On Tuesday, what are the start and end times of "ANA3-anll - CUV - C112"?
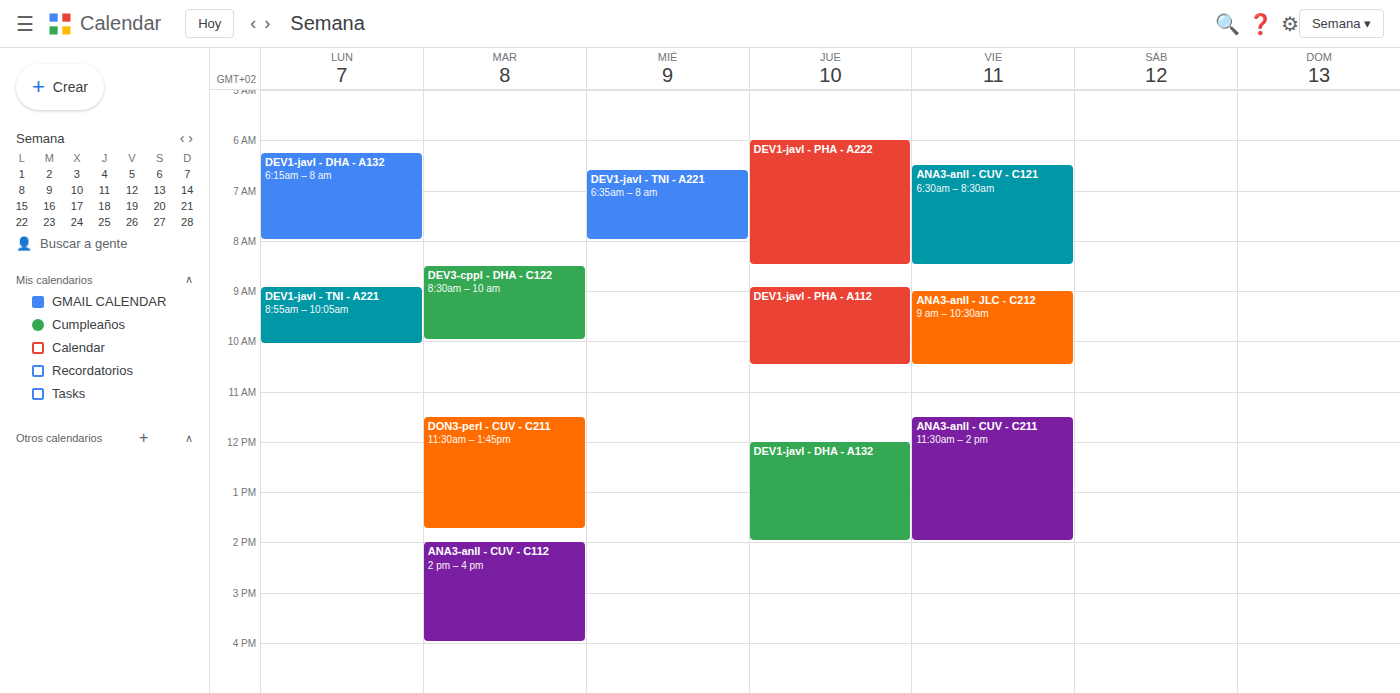
2:00 PM to 4:00 PM